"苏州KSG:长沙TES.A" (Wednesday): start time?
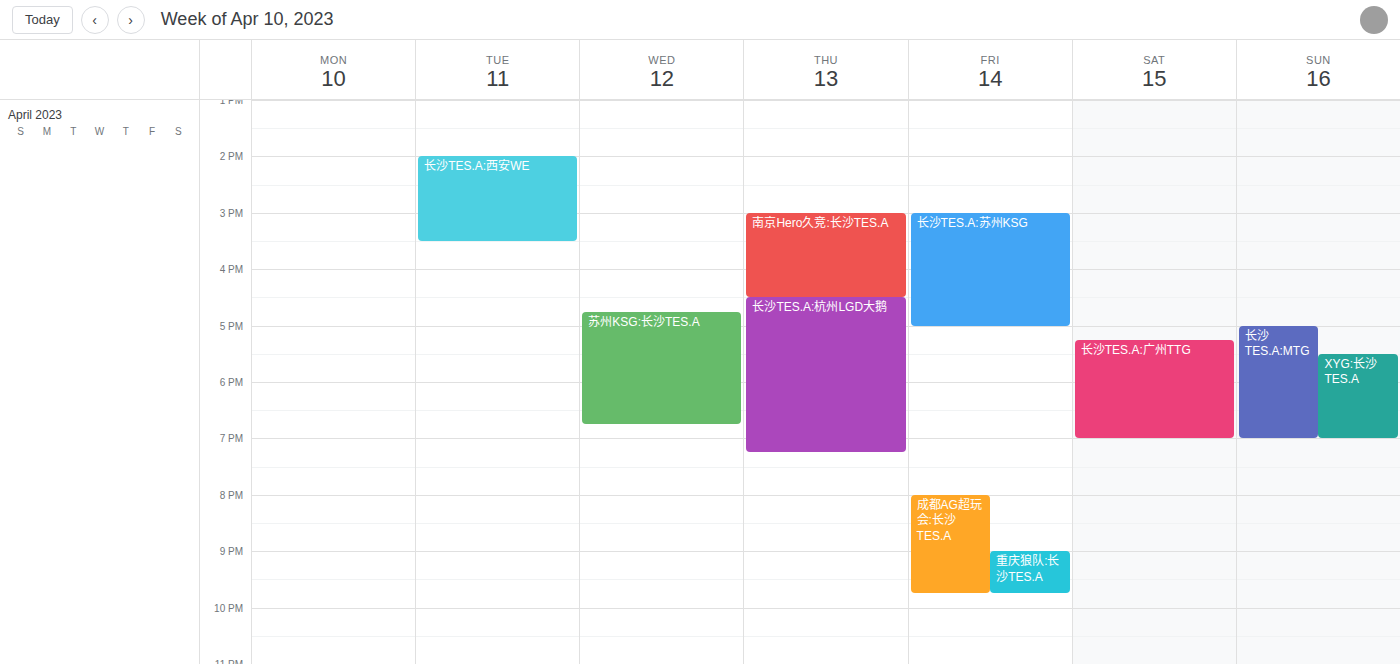
4:45 PM